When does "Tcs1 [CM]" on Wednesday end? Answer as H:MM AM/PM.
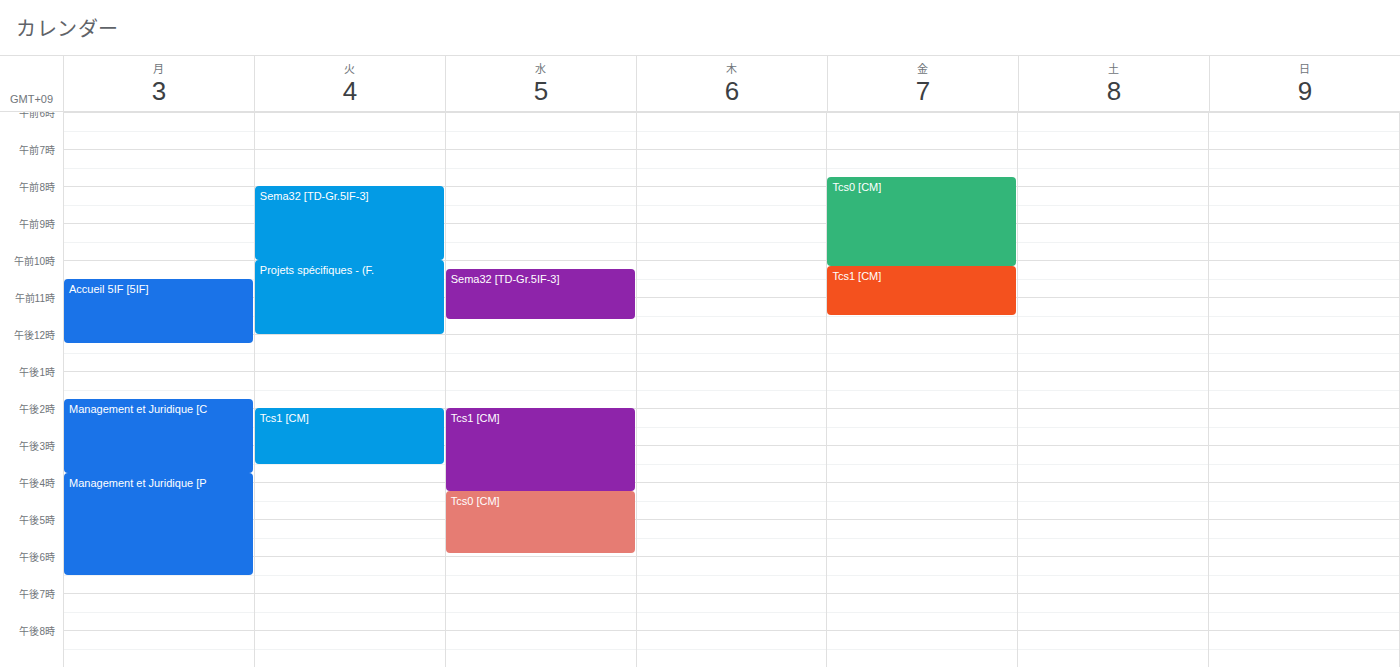
4:15 PM